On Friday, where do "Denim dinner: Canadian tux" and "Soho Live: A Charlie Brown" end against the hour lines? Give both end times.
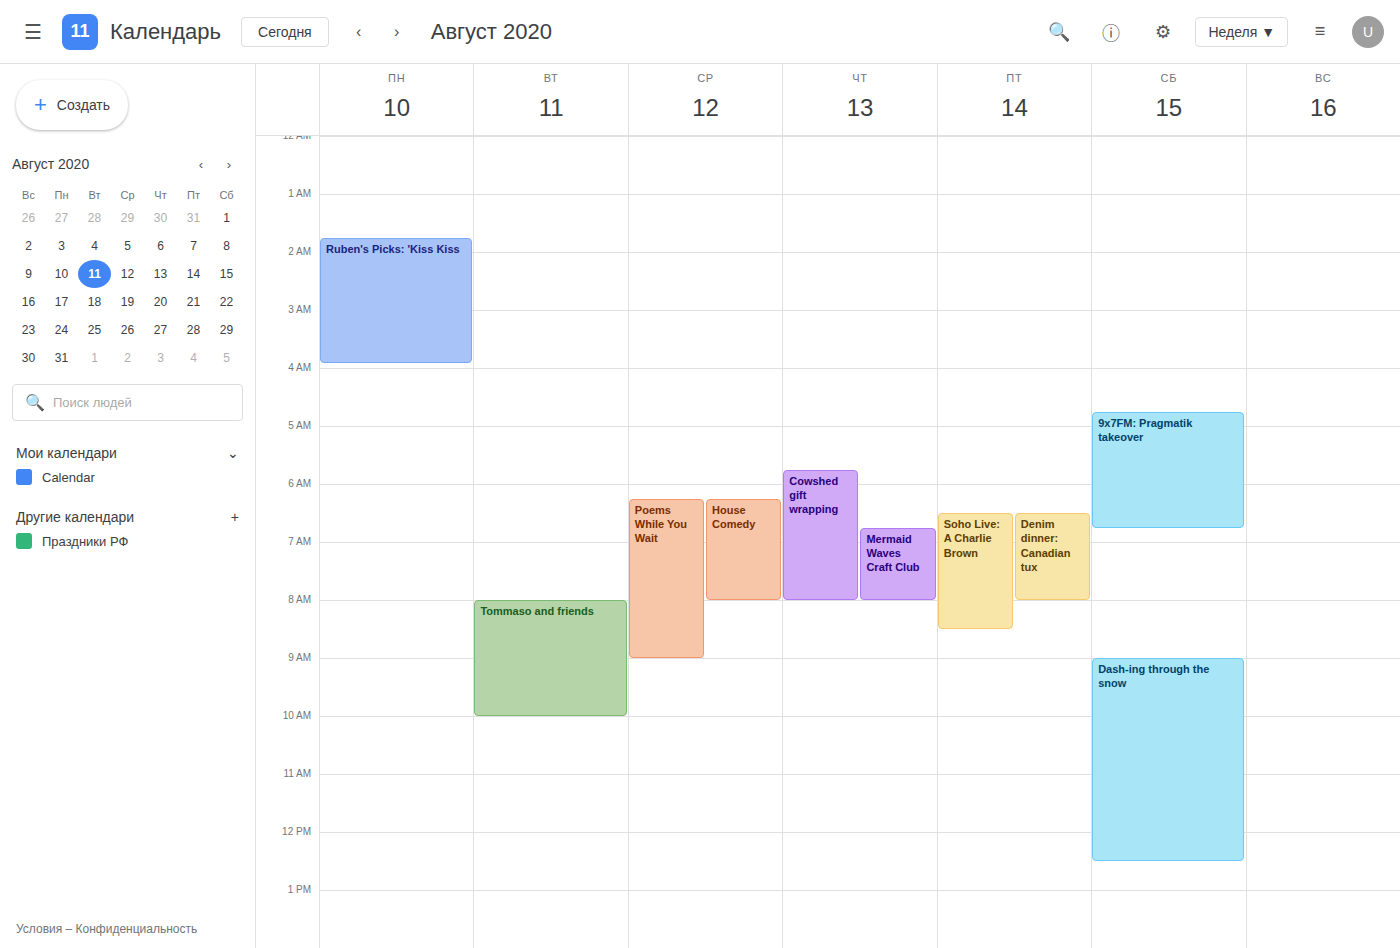
"Denim dinner: Canadian tux": 8:00 AM, exactly on the 8 AM line. "Soho Live: A Charlie Brown": 8:30 AM, halfway between the 8 AM and 9 AM lines.